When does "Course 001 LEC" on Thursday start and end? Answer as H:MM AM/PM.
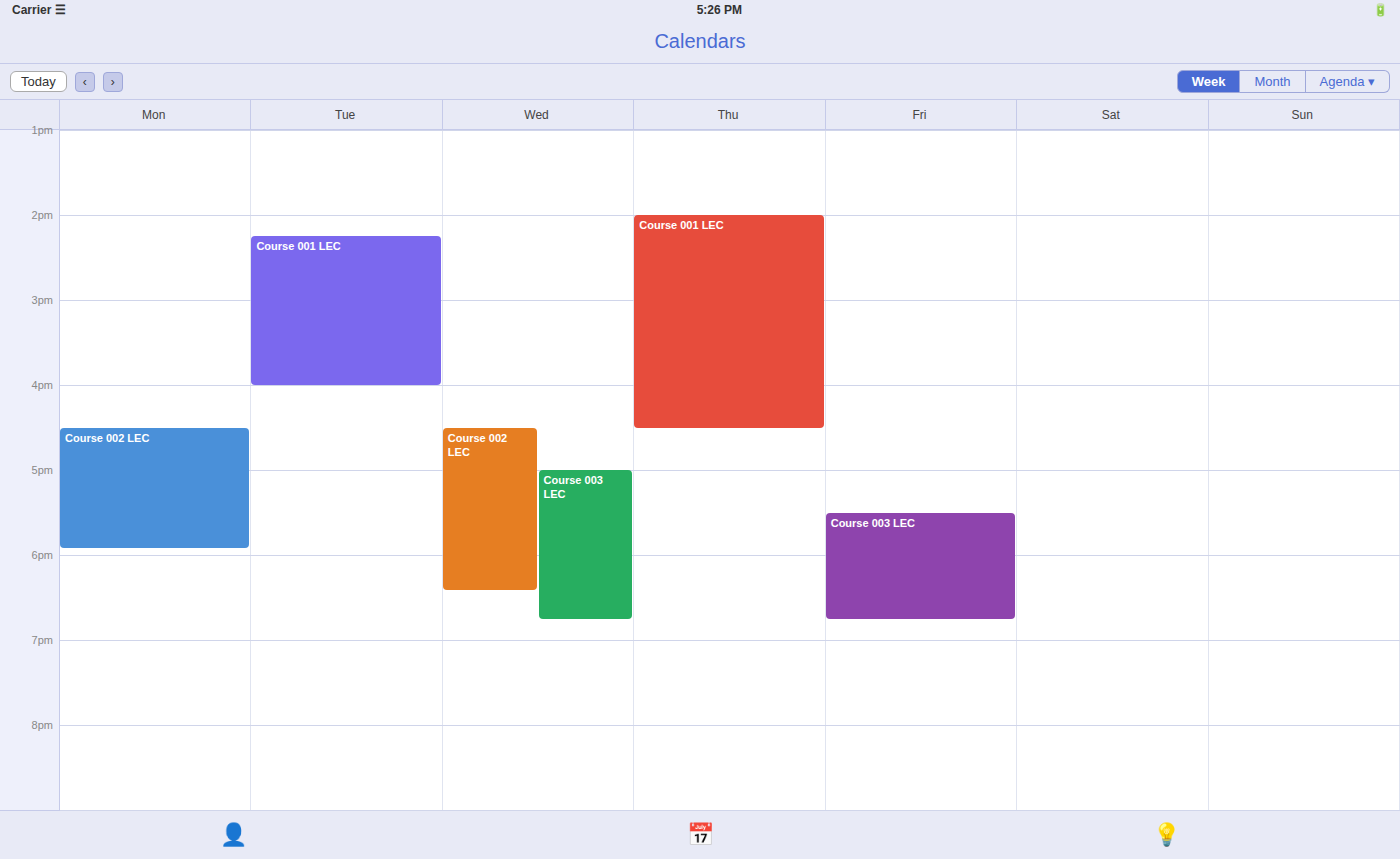
2:00 PM to 4:30 PM